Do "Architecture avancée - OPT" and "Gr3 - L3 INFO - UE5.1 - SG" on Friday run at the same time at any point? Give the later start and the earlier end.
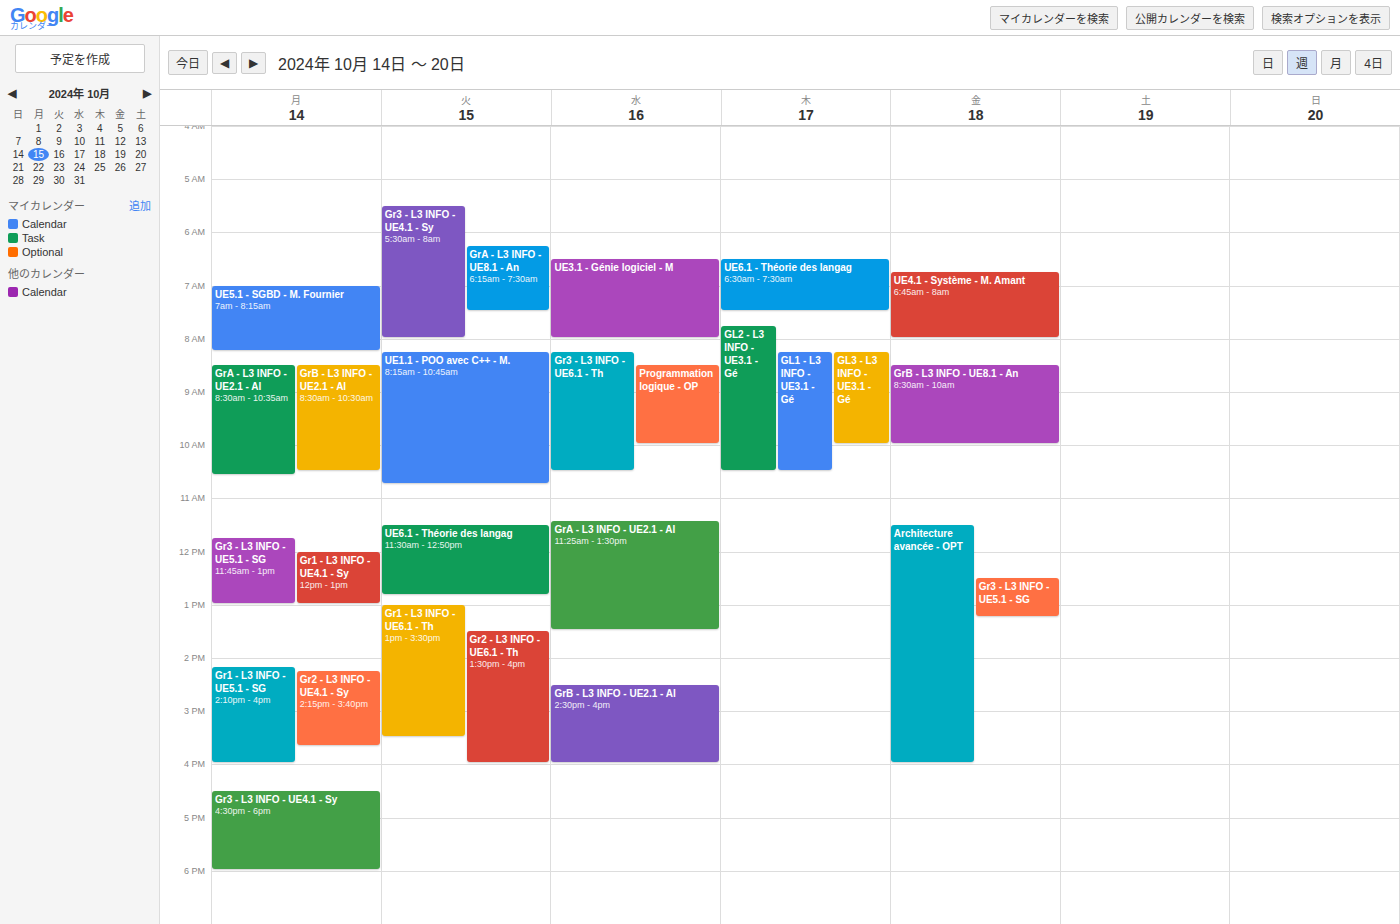
"Gr3 - L3 INFO - UE5.1 - SG" runs 12:30 PM to 1:15 PM, inside "Architecture avancée - OPT" -- they overlap.